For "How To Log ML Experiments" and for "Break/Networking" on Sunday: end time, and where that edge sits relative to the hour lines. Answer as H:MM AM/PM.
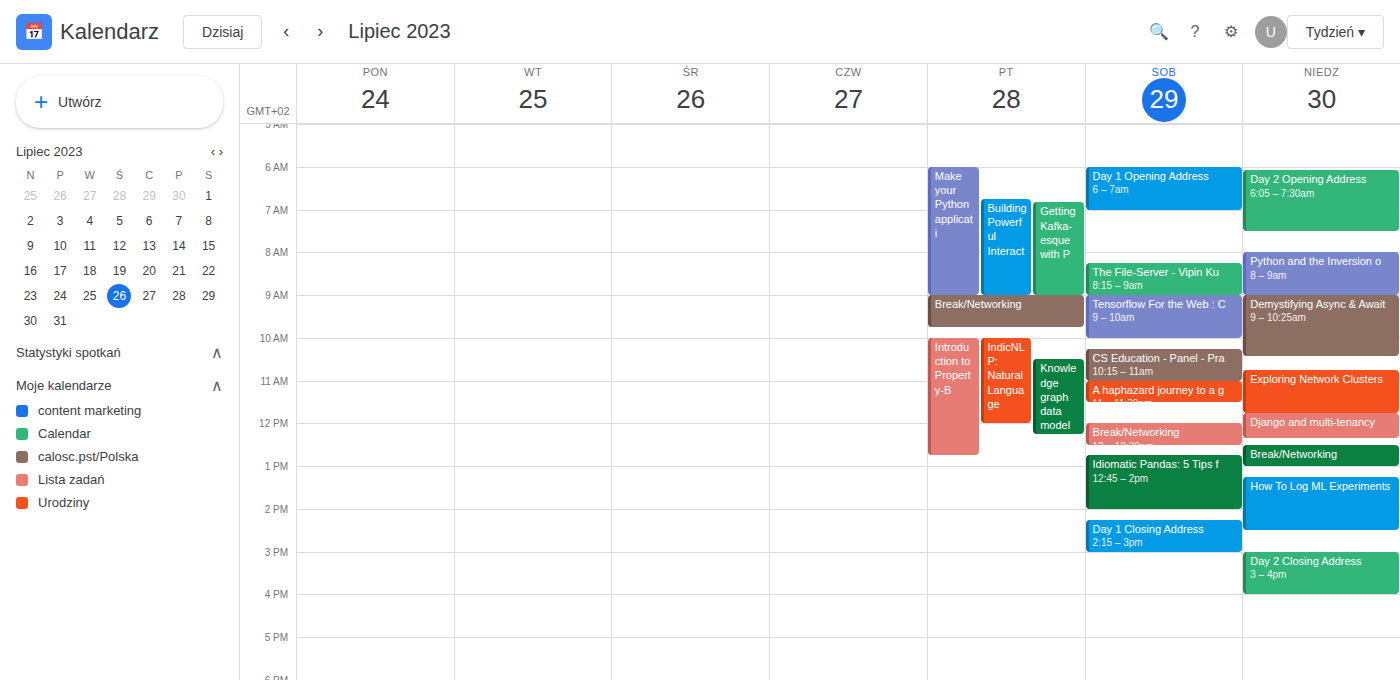
"How To Log ML Experiments": 2:30 PM, halfway between the 2 PM and 3 PM lines. "Break/Networking": 1:00 PM, exactly on the 1 PM line.